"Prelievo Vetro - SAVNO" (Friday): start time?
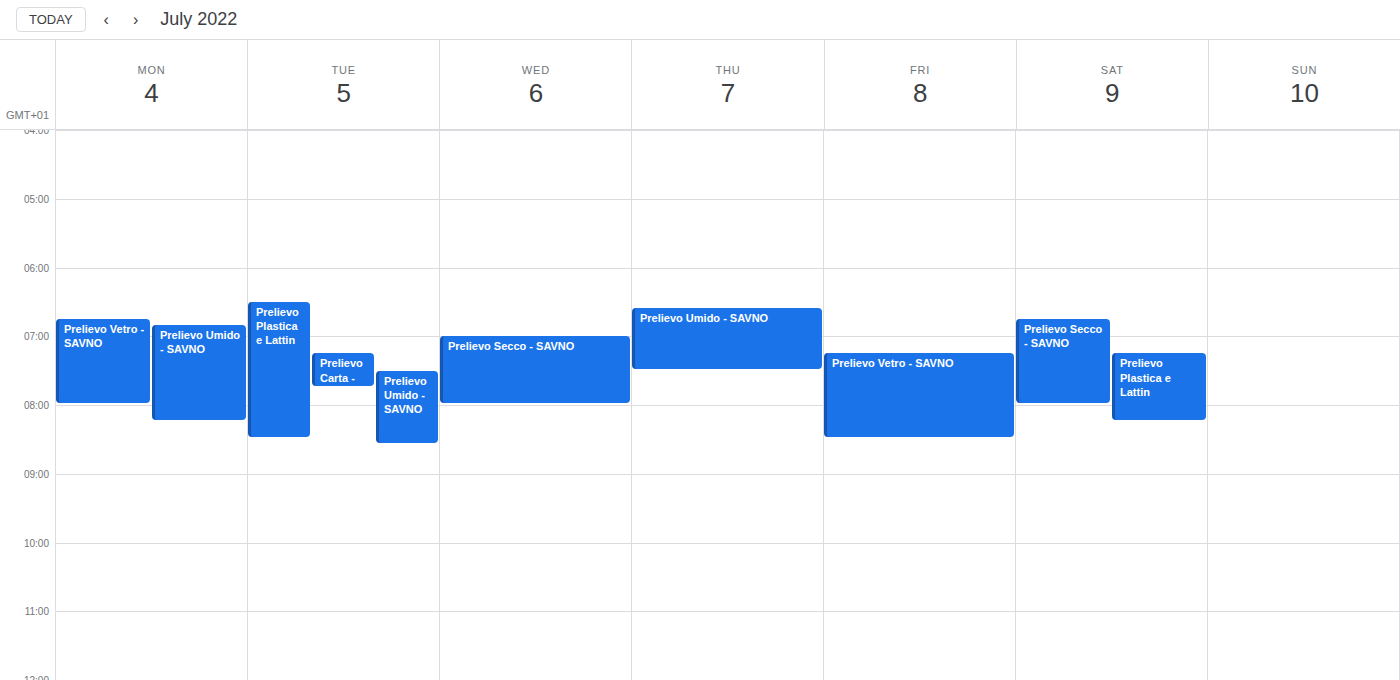
7:15 AM